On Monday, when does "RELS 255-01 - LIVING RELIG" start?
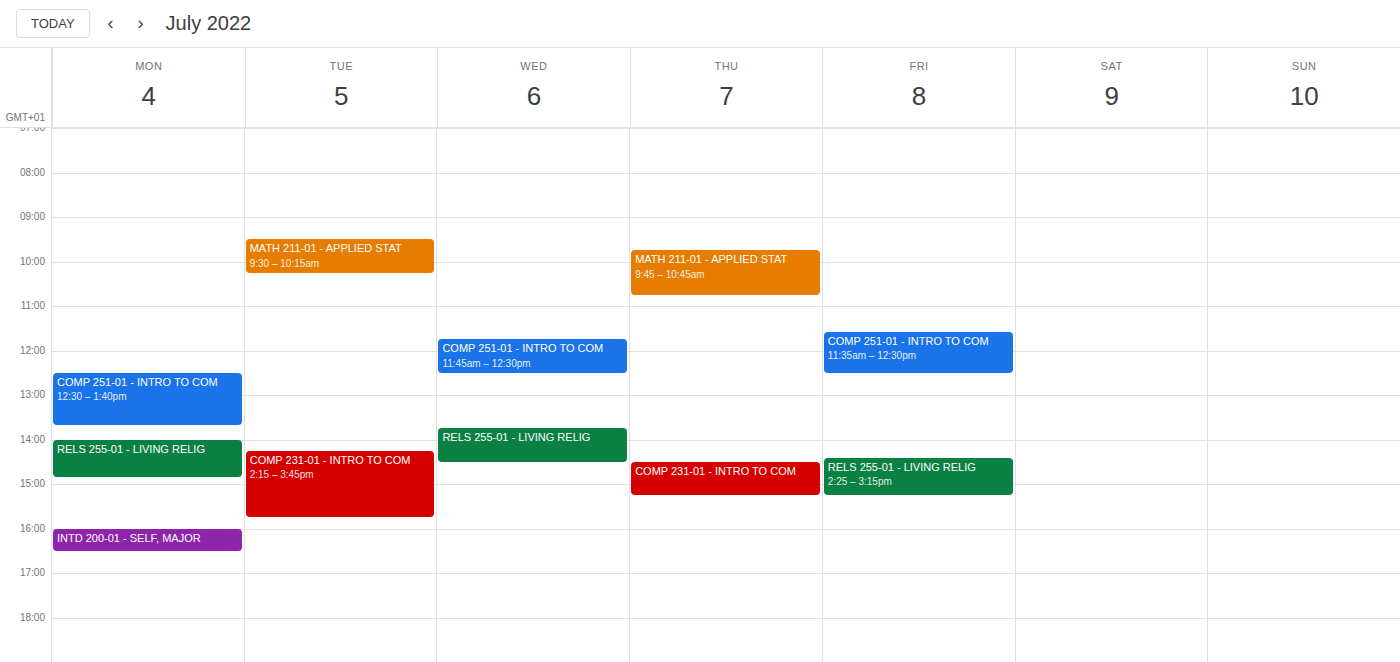
2:00 PM